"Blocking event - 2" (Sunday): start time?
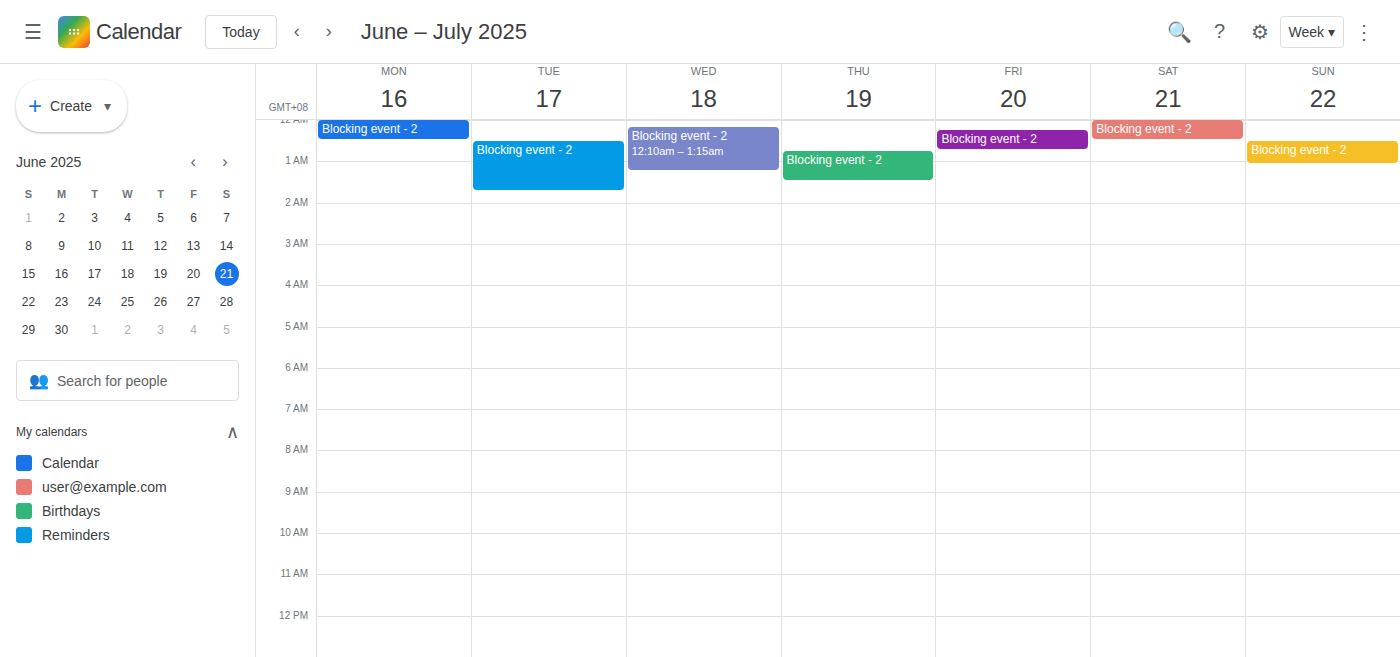
12:30 AM